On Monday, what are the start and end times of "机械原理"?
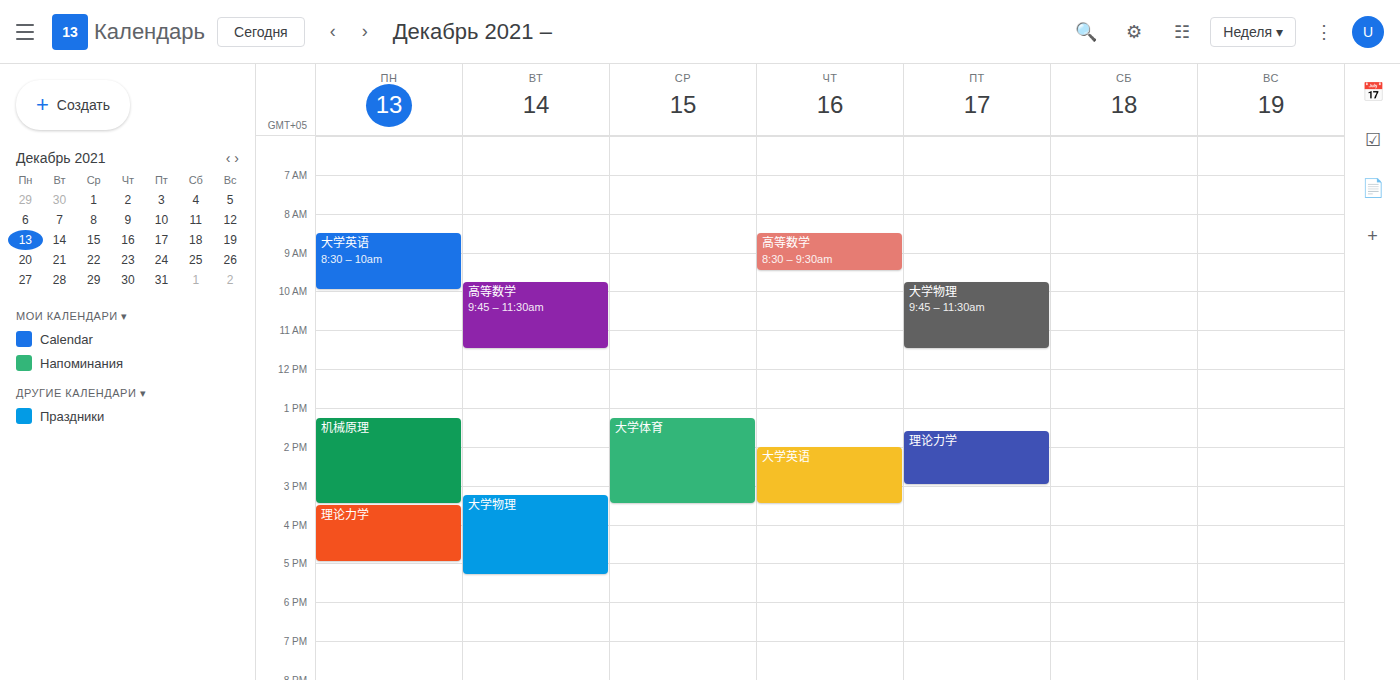
1:15 PM to 3:30 PM